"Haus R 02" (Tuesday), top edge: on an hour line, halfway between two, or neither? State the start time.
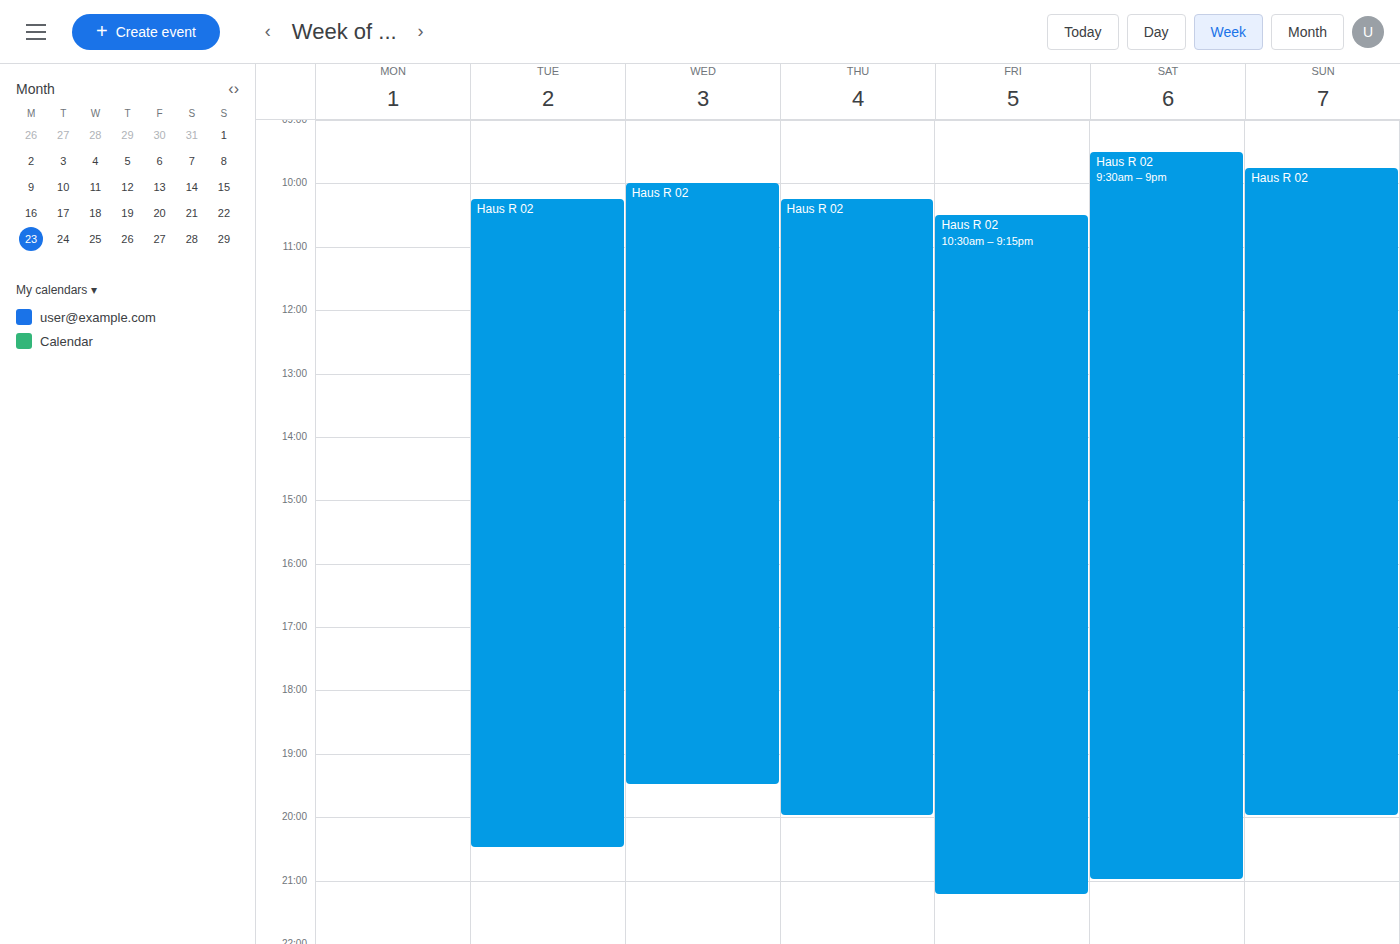
10:15 -- neither: a quarter of the way from the 10:00 line to the 11:00 line.